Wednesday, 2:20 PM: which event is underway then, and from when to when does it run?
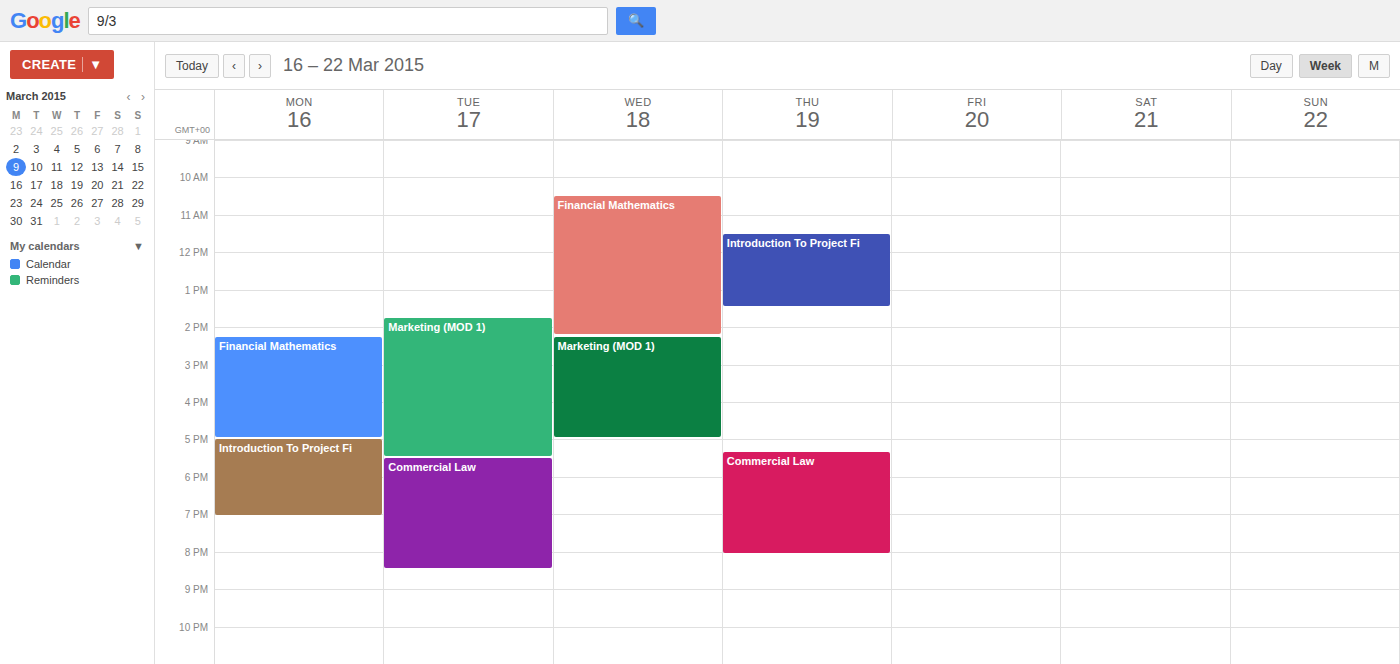
"Marketing (MOD 1)", 2:15 PM to 5:00 PM